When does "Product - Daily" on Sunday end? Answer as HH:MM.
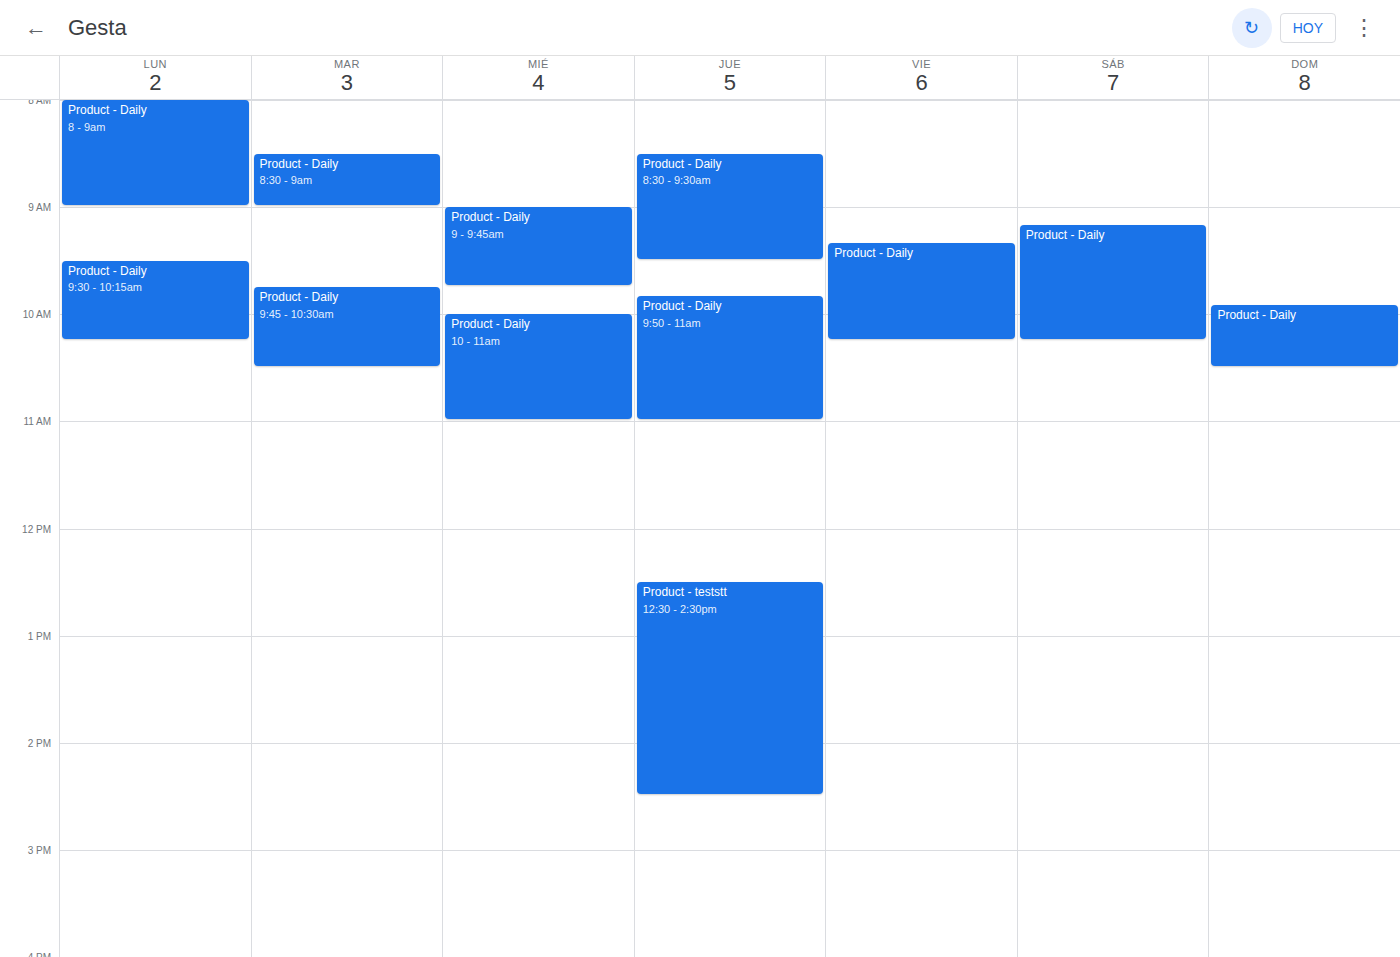
10:30